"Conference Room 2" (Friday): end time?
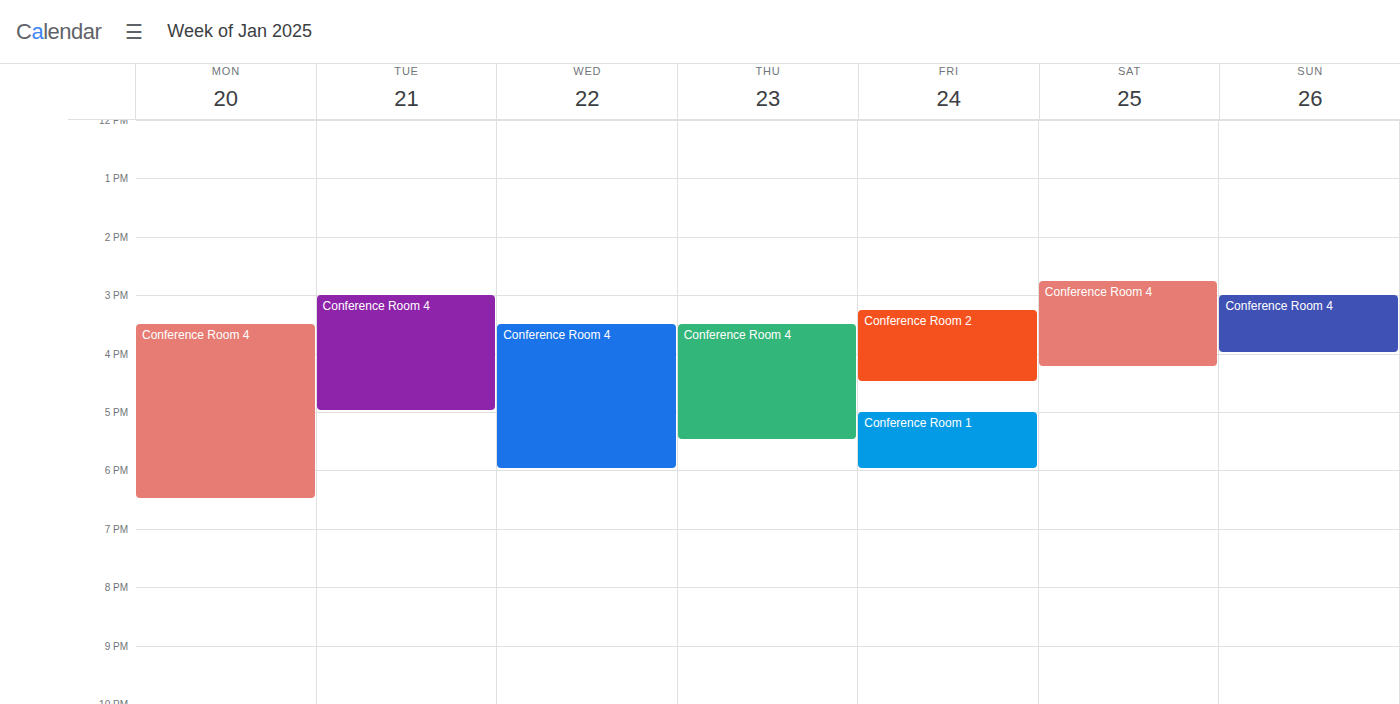
16:30